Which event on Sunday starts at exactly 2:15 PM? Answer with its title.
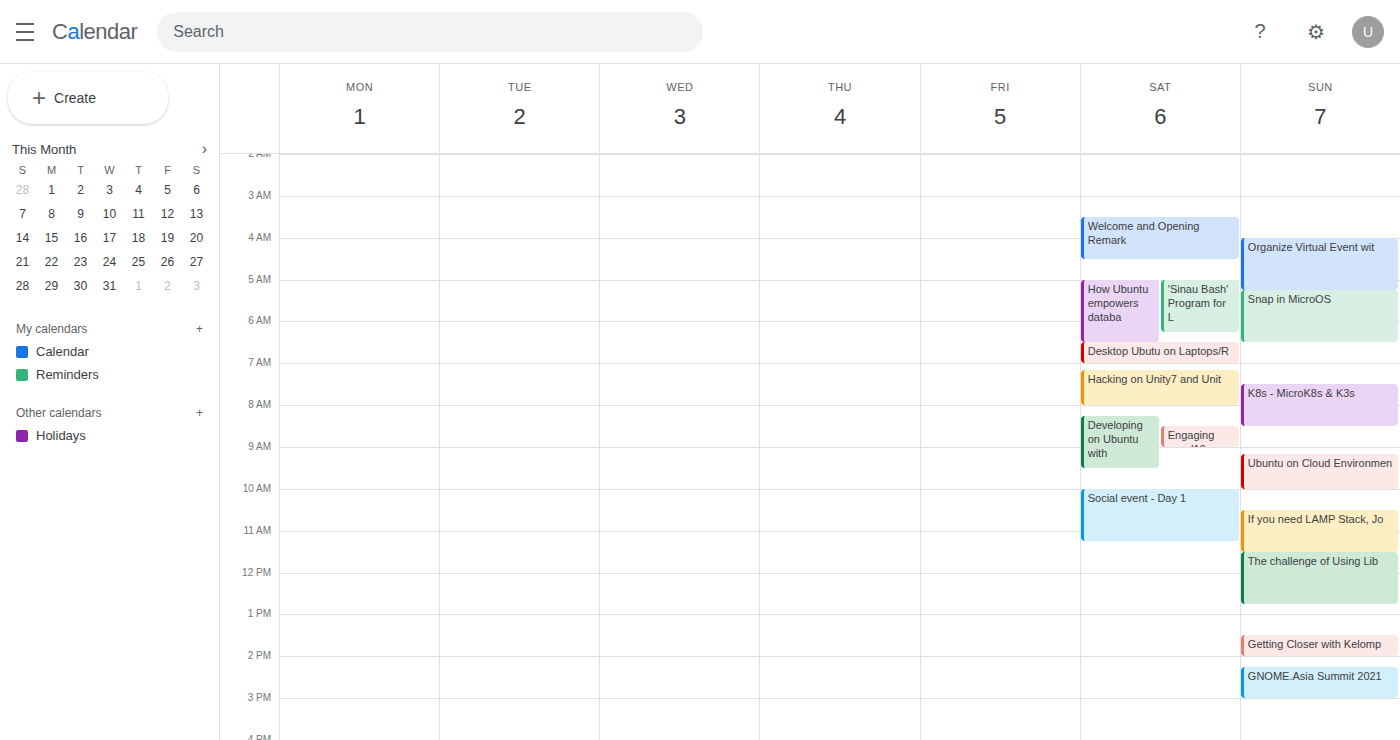
"GNOME.Asia Summit 2021"